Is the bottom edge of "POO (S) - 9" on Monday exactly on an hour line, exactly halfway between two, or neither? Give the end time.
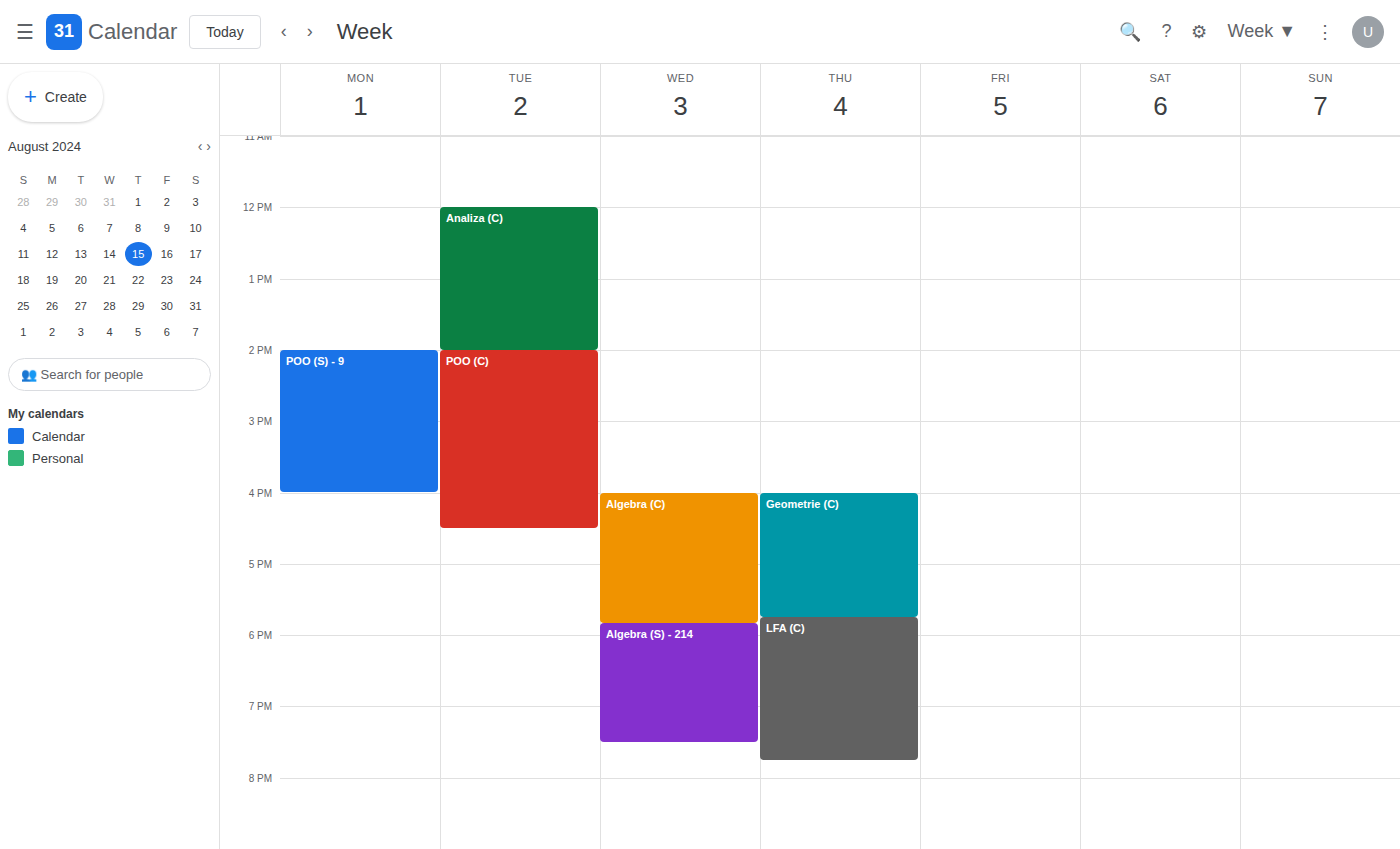
4:00 PM -- exactly on the 4 PM line.